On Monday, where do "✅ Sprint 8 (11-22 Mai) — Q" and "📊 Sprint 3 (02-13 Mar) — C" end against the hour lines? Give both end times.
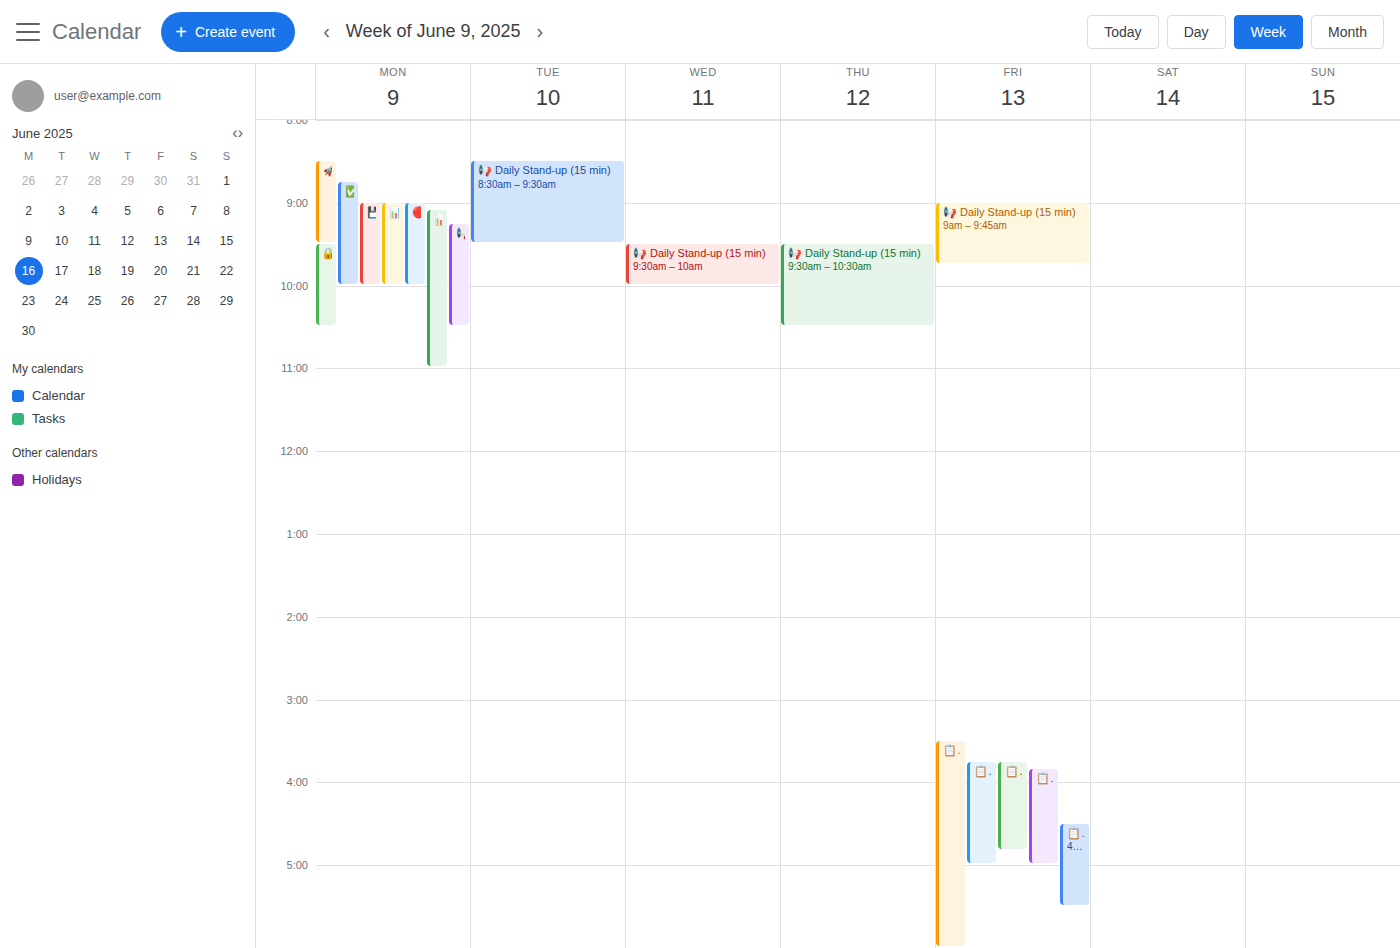
"✅ Sprint 8 (11-22 Mai) — Q": 10:00 AM, exactly on the 10 AM line. "📊 Sprint 3 (02-13 Mar) — C": 11:00 AM, exactly on the 11 AM line.